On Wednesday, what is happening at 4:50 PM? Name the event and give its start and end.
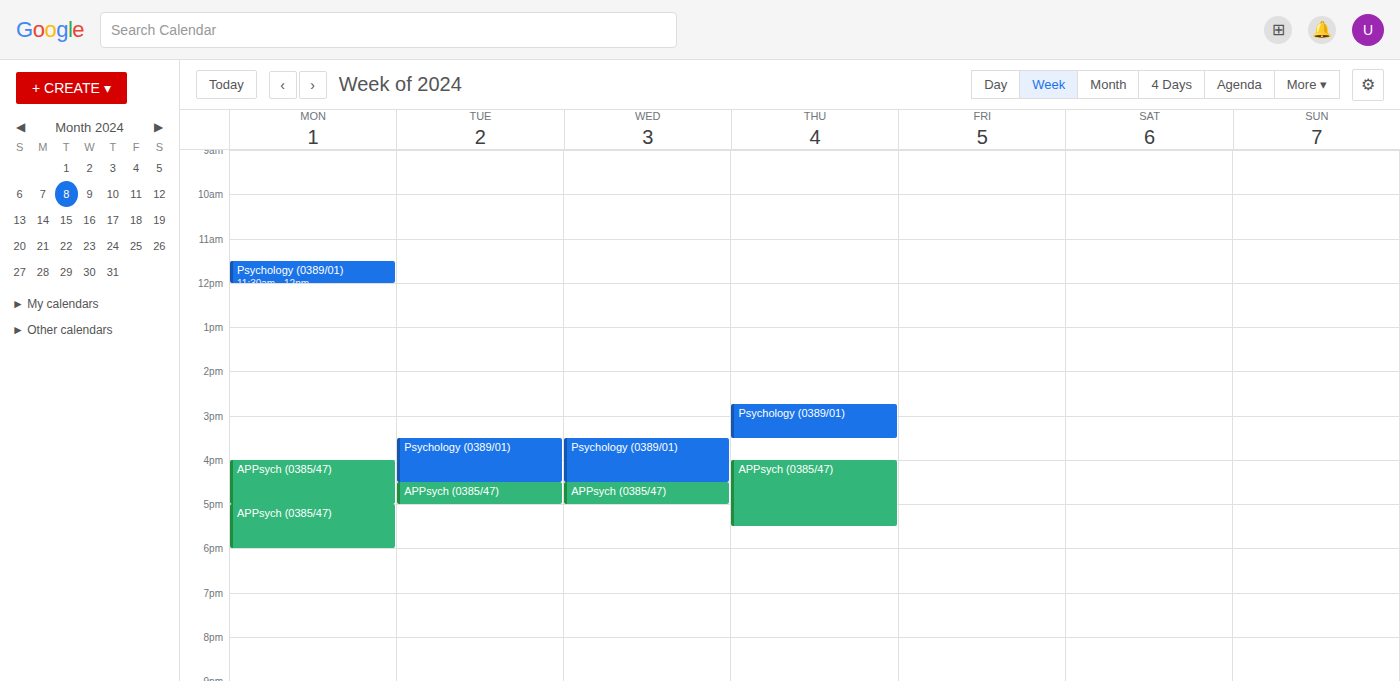
"APPsych (0385/47)", 4:30 PM to 5:00 PM